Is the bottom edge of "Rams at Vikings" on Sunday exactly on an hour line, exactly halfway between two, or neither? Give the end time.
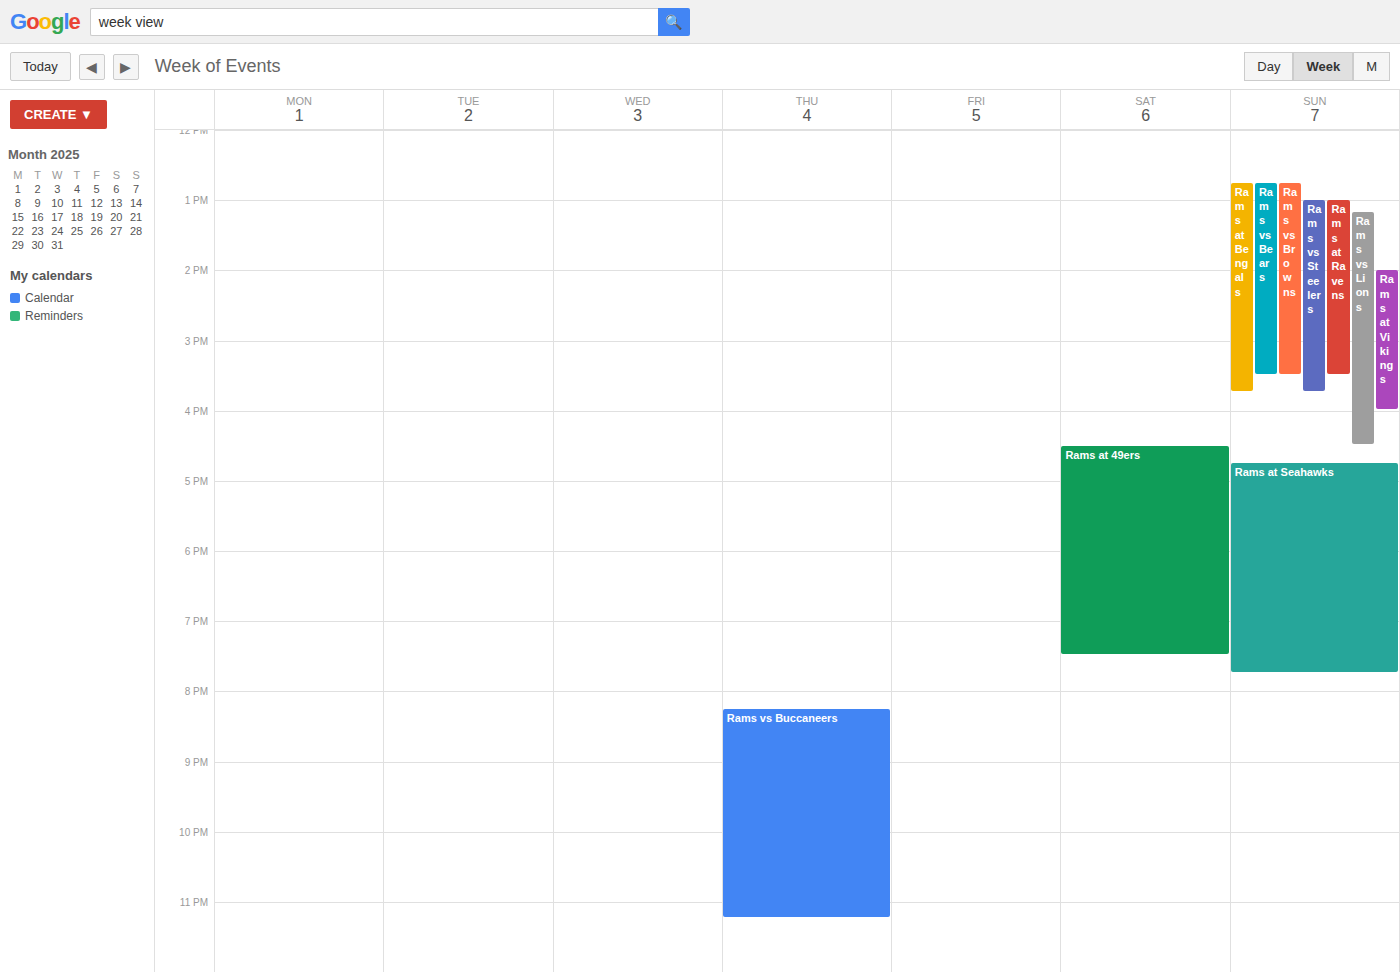
4:00 PM -- exactly on the 4 PM line.